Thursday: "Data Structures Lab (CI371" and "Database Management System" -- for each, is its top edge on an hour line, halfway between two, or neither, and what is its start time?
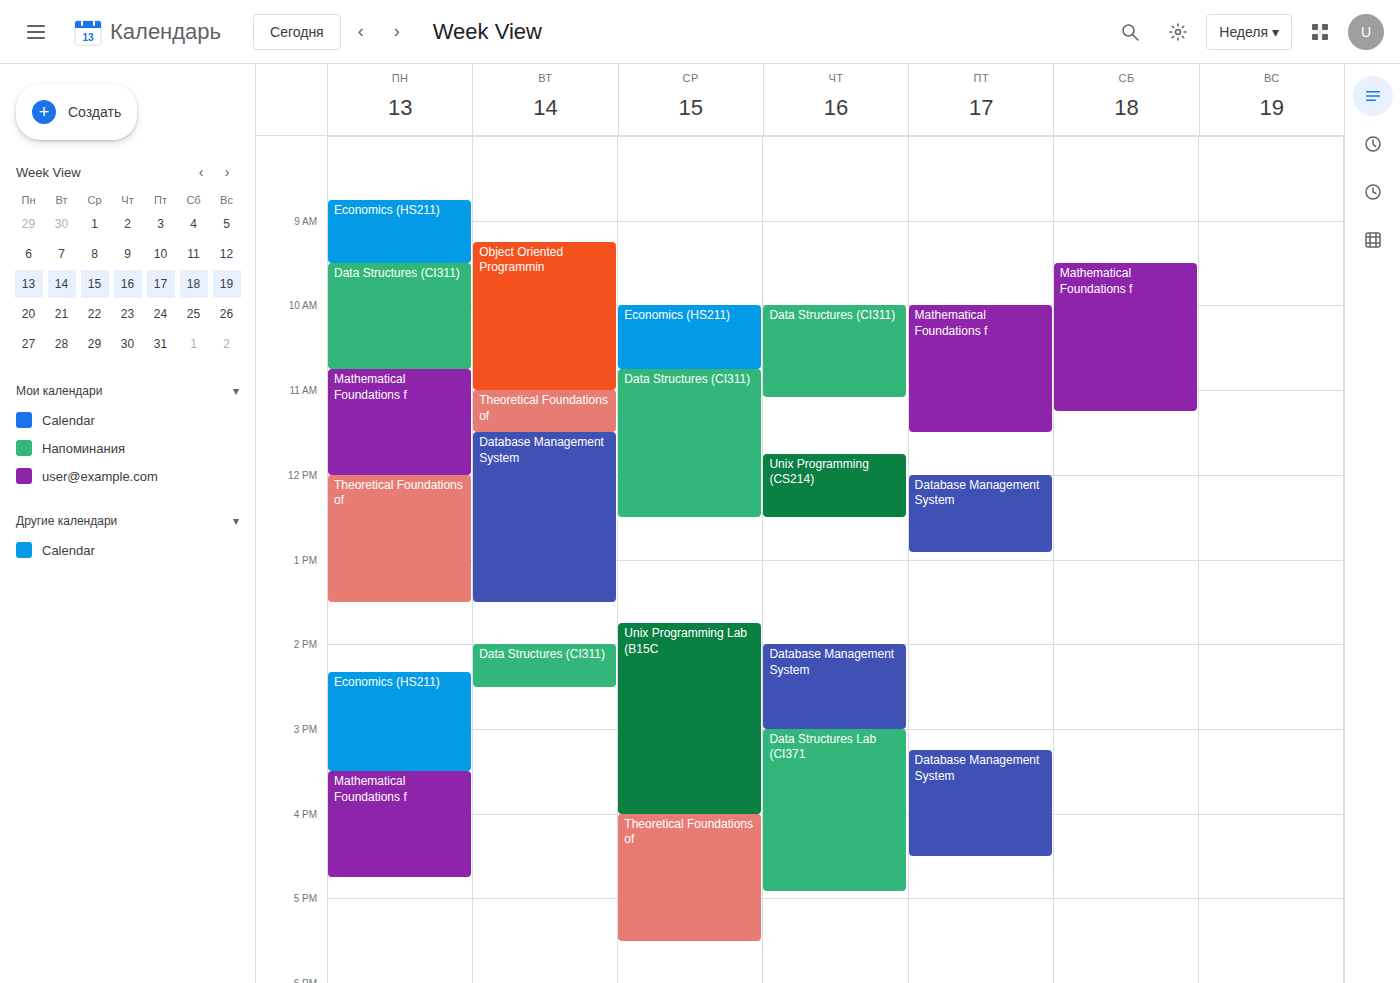
"Data Structures Lab (CI371": 15:00, exactly on the 15:00 line. "Database Management System": 14:00, exactly on the 14:00 line.